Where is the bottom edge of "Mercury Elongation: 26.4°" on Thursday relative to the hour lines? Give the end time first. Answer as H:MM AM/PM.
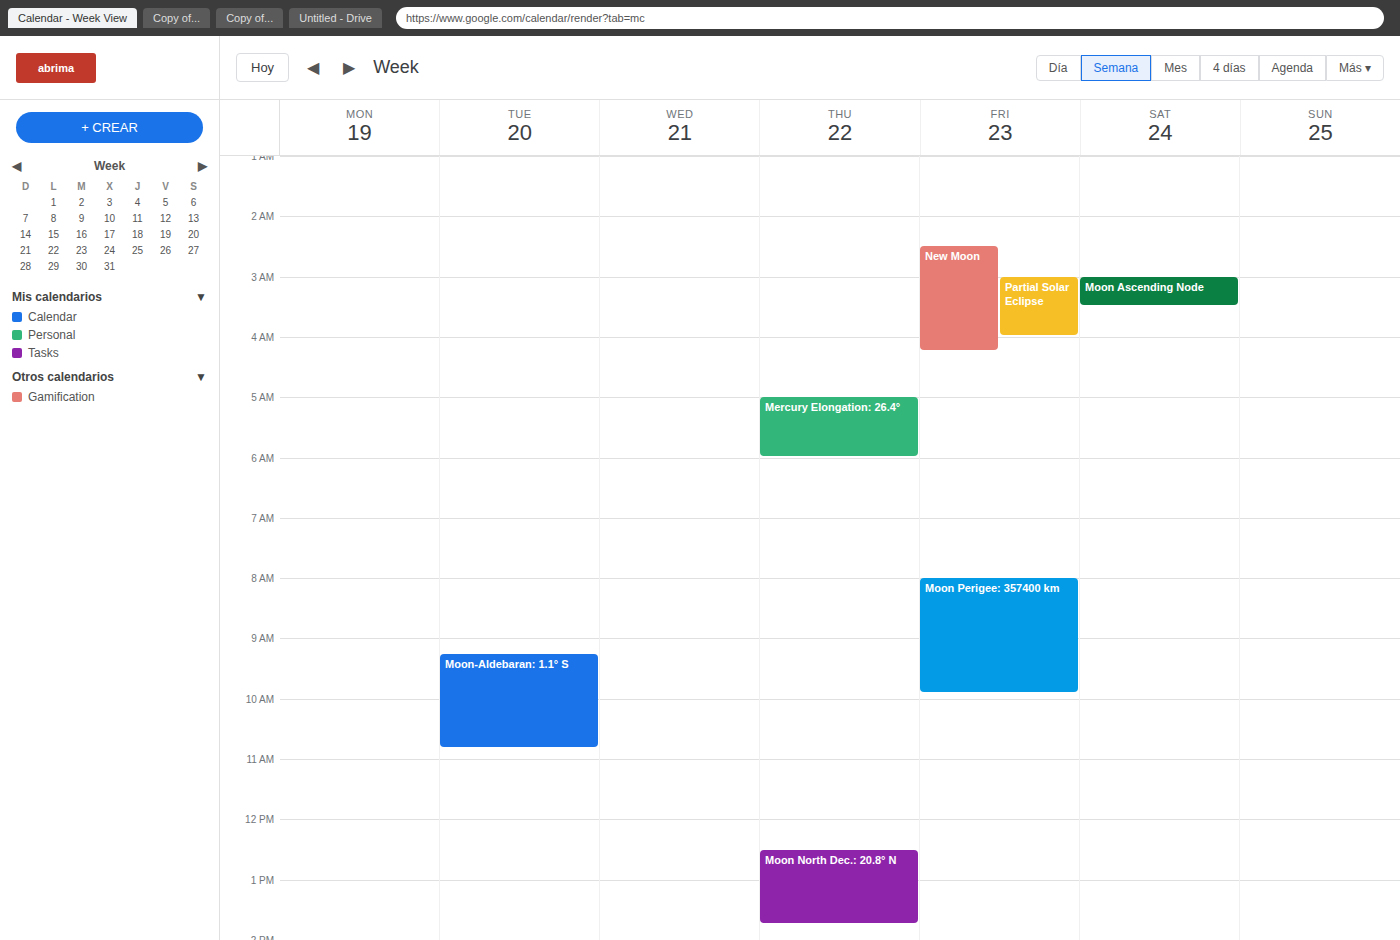
6:00 AM -- exactly on the 6 AM line.